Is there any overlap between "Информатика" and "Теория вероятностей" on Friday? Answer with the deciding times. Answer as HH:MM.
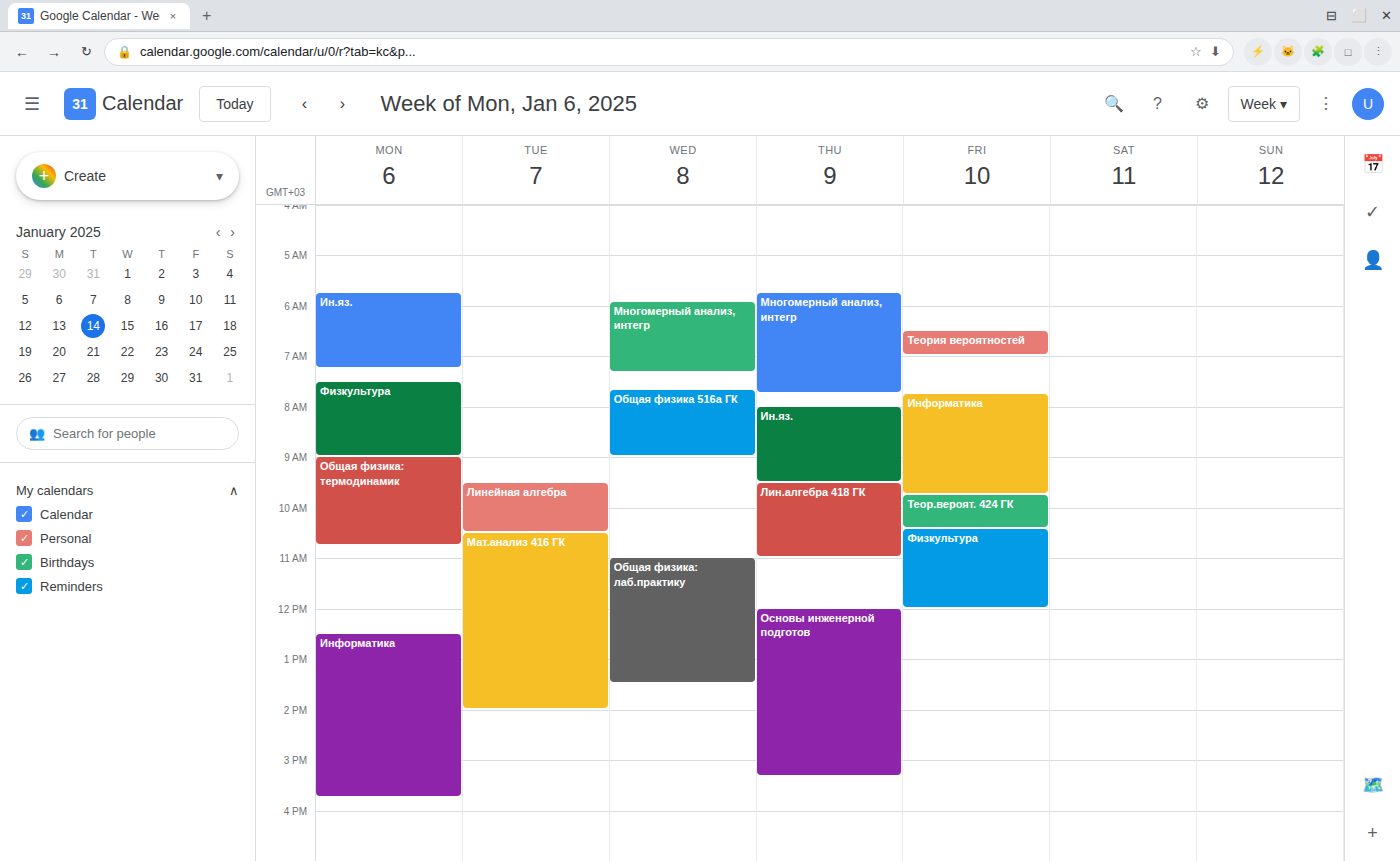
"Теория вероятностей" ends at 07:00 and "Информатика" starts at 07:45 -- no overlap.